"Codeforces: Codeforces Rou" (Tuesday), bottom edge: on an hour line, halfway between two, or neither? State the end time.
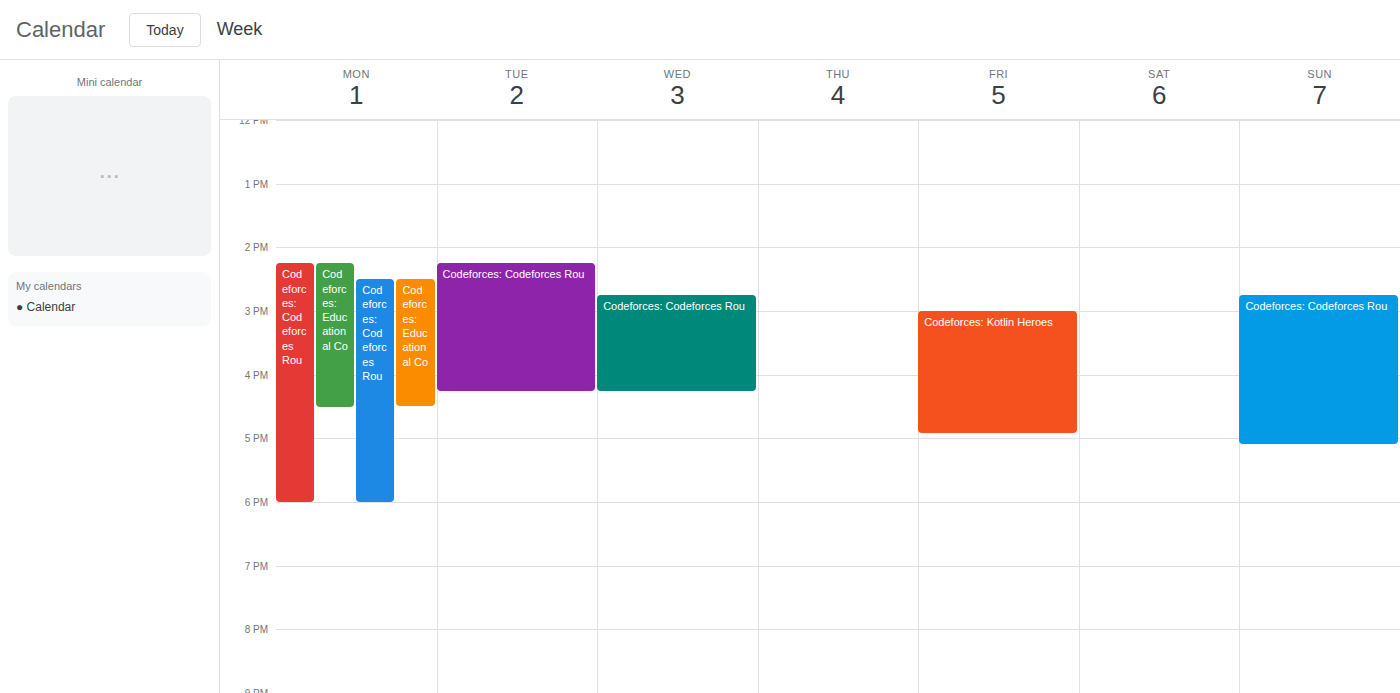
4:15 PM -- neither: a quarter of the way from the 4 PM line to the 5 PM line.